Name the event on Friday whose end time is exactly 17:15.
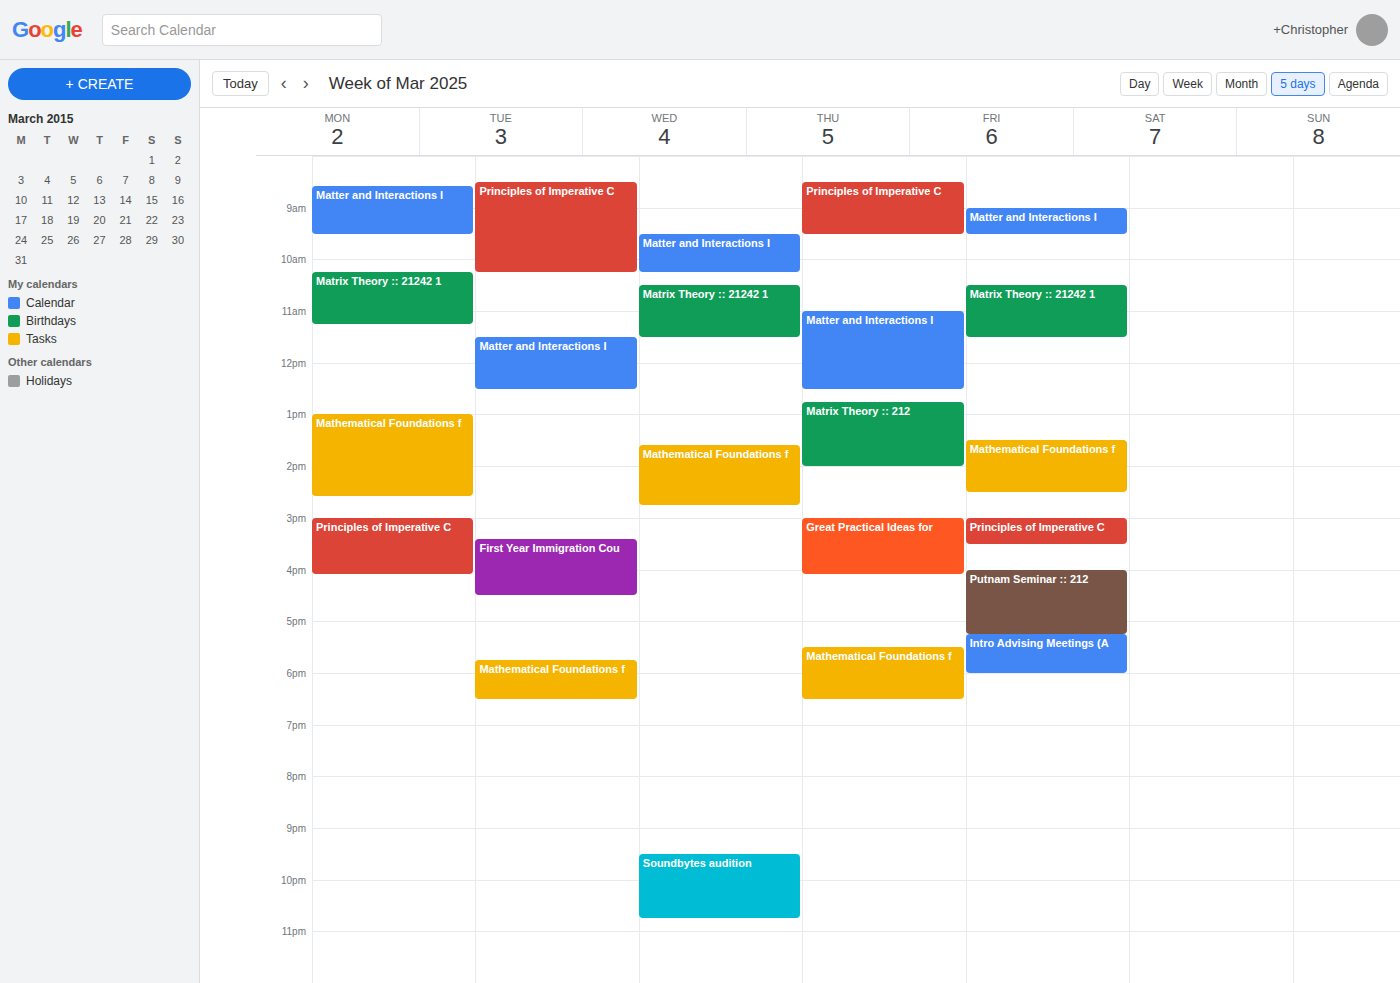
"Putnam Seminar :: 212"